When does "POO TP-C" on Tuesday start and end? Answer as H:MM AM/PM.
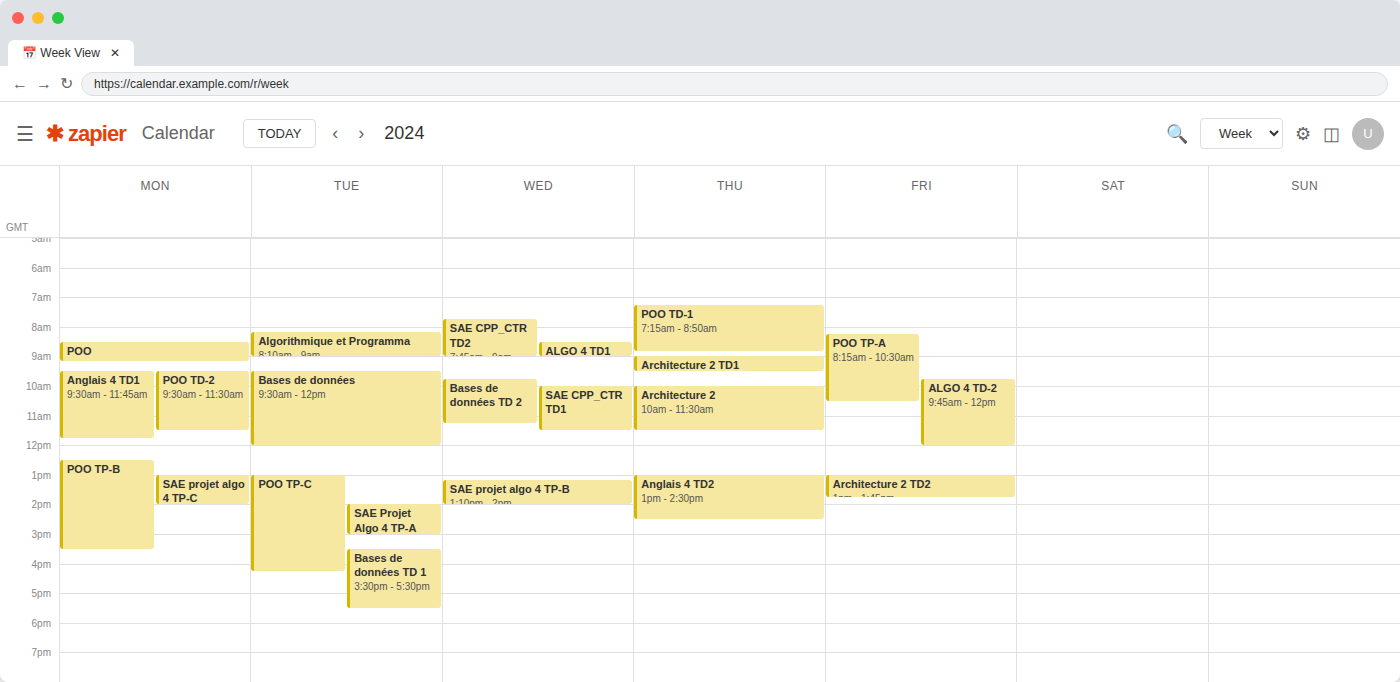
1:00 PM to 4:15 PM